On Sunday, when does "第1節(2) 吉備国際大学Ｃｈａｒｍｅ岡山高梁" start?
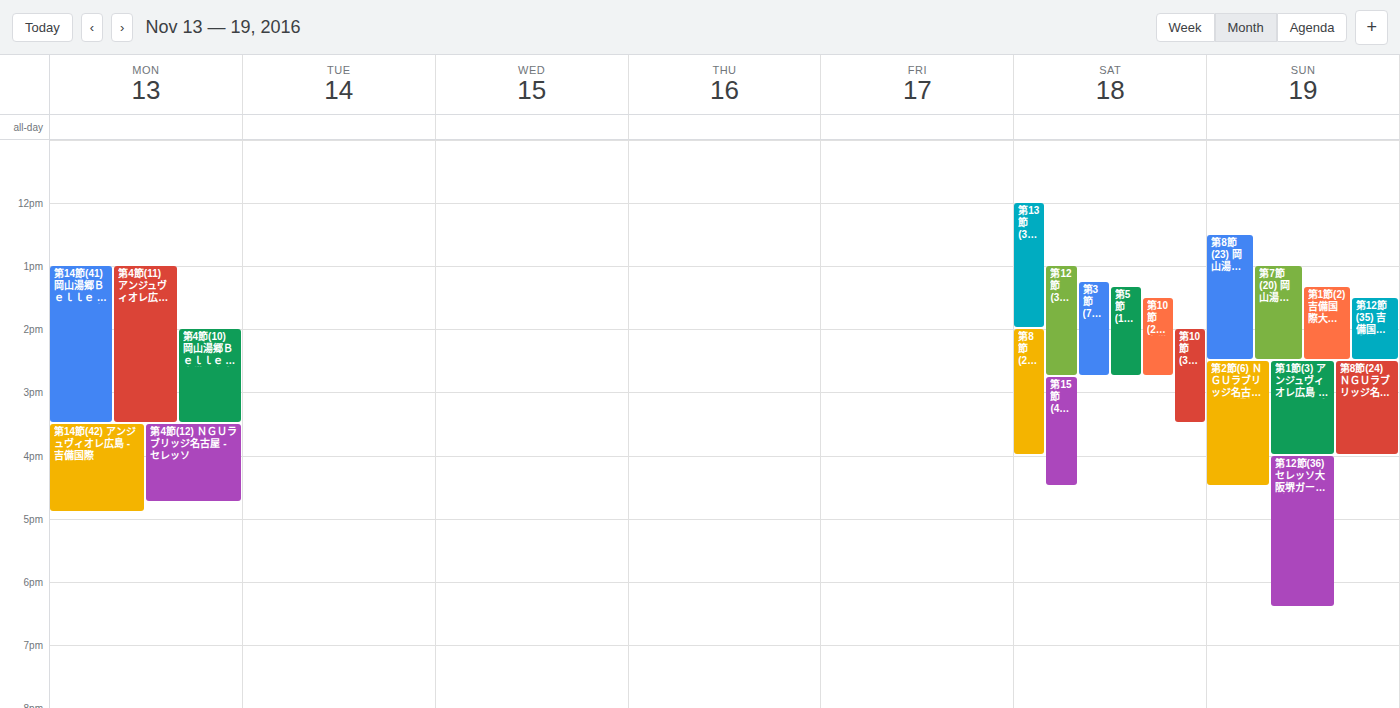
1:20 PM